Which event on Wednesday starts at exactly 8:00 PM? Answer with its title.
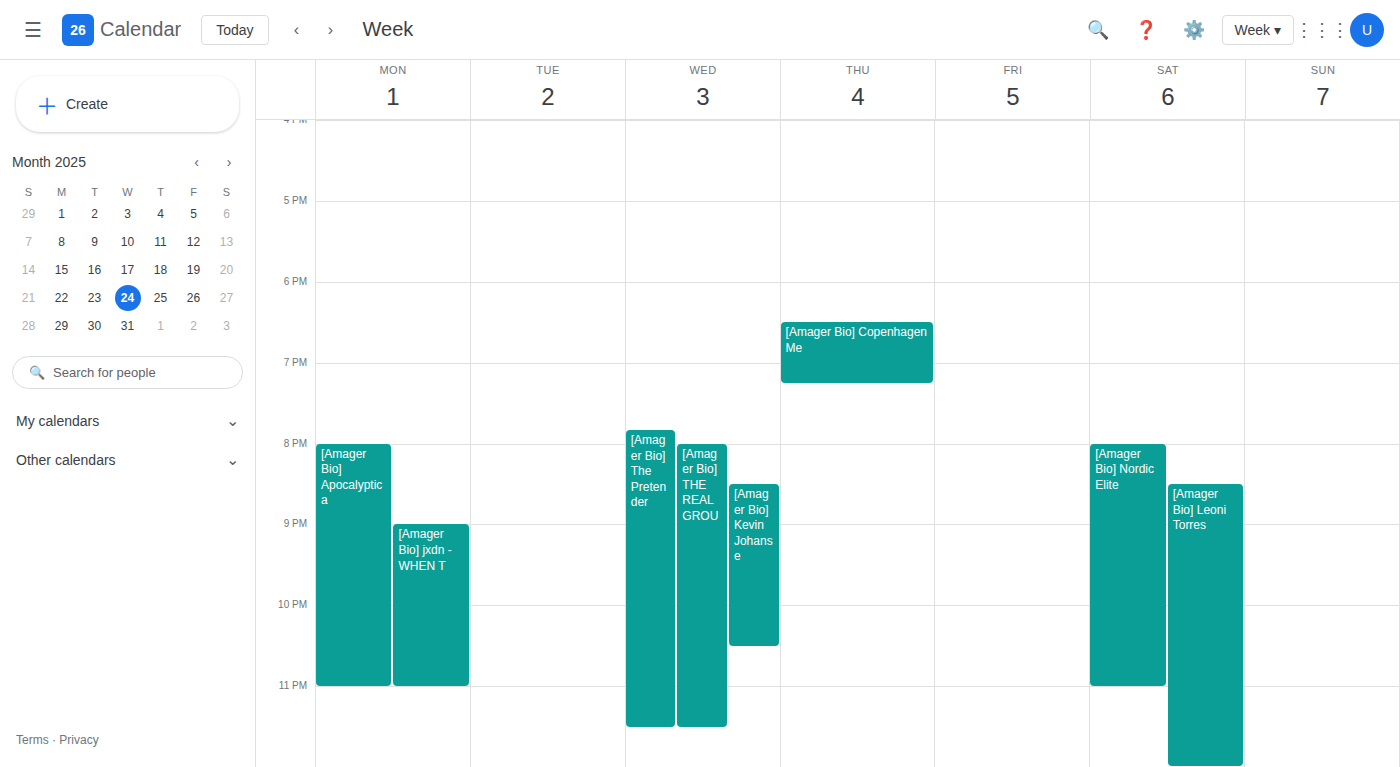
"[Amager Bio] THE REAL GROU"